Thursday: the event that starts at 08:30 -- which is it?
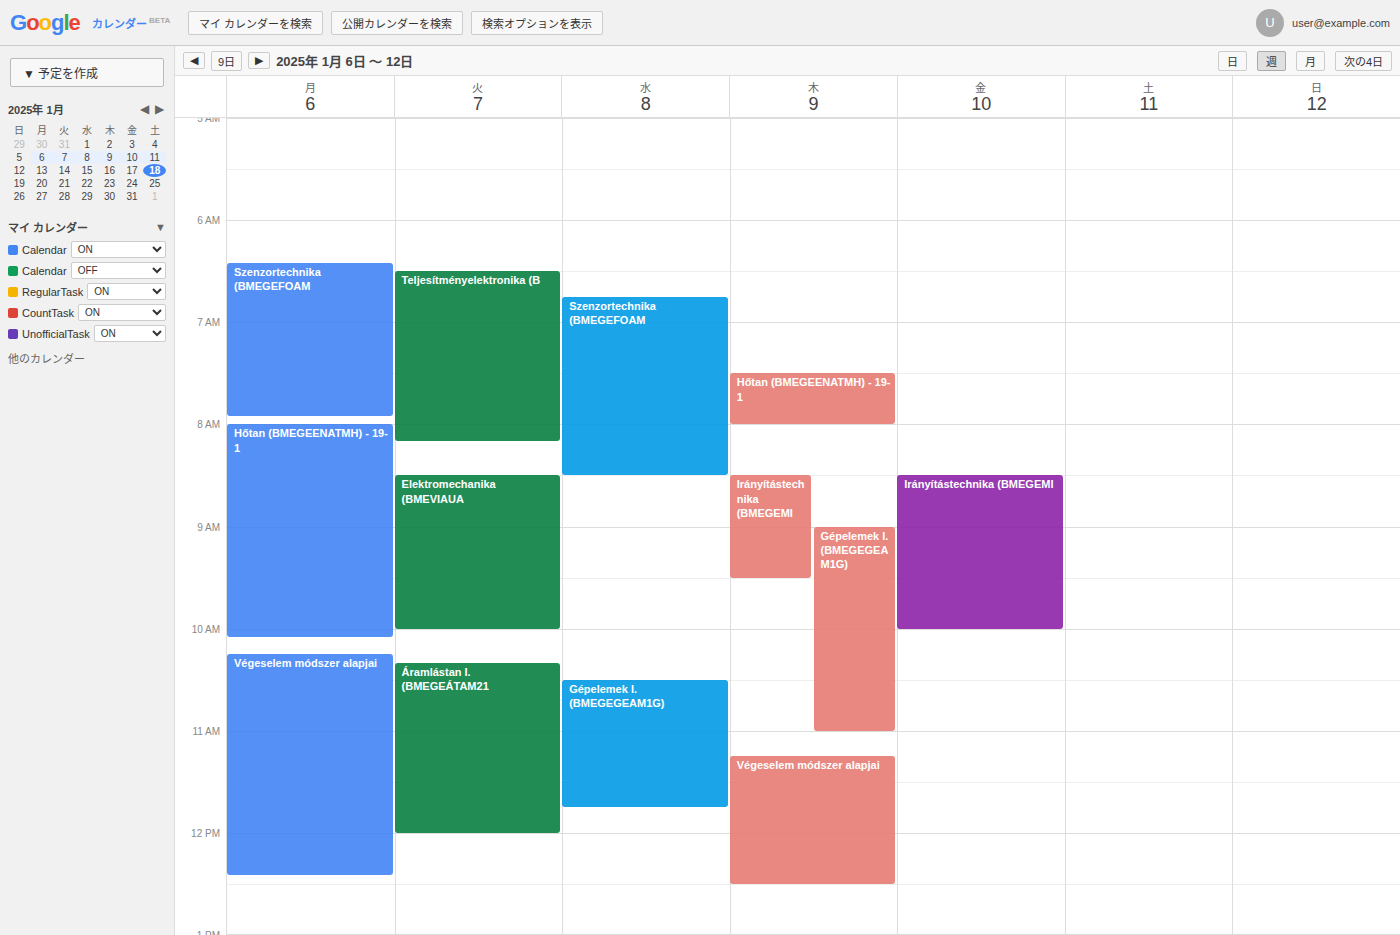
"Irányítástechnika (BMEGEMI"